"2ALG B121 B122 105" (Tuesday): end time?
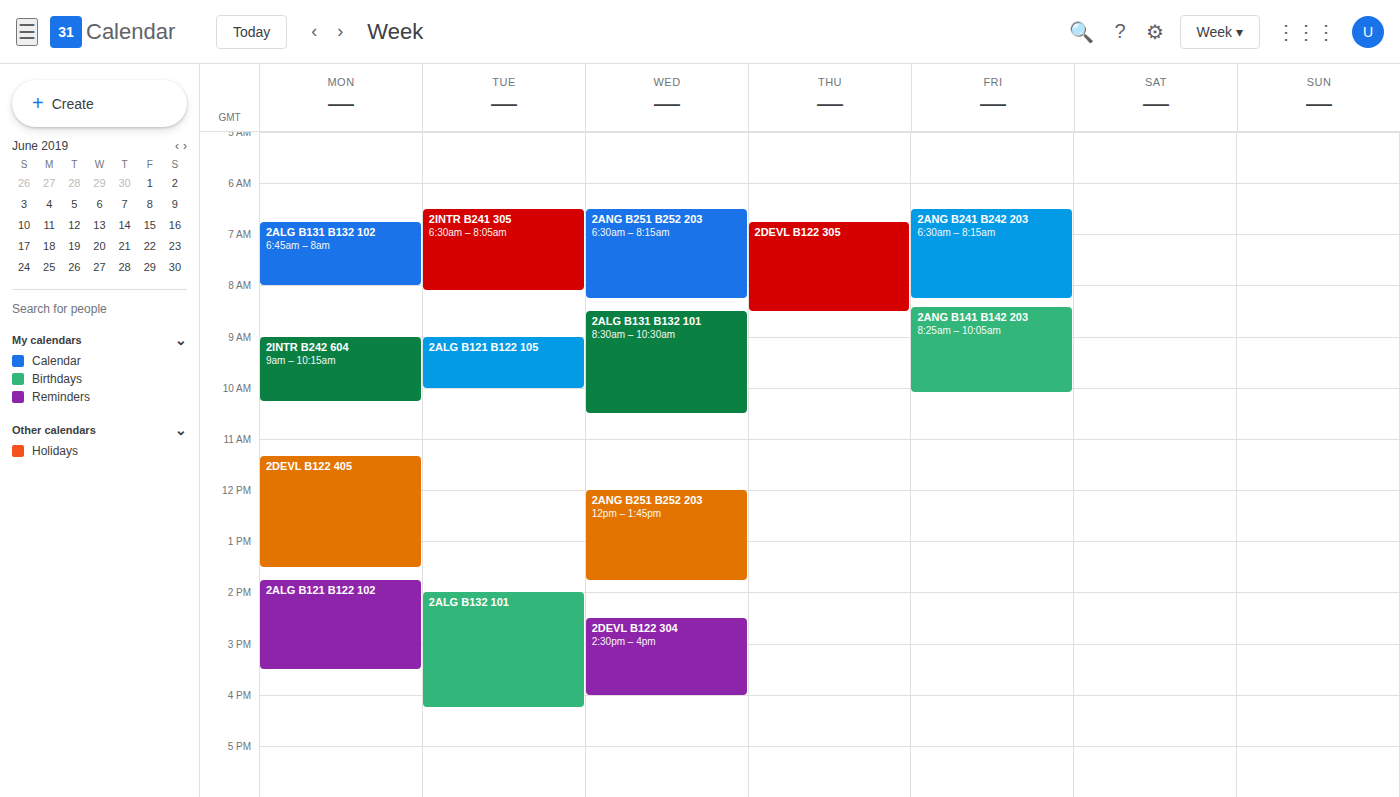
10:00